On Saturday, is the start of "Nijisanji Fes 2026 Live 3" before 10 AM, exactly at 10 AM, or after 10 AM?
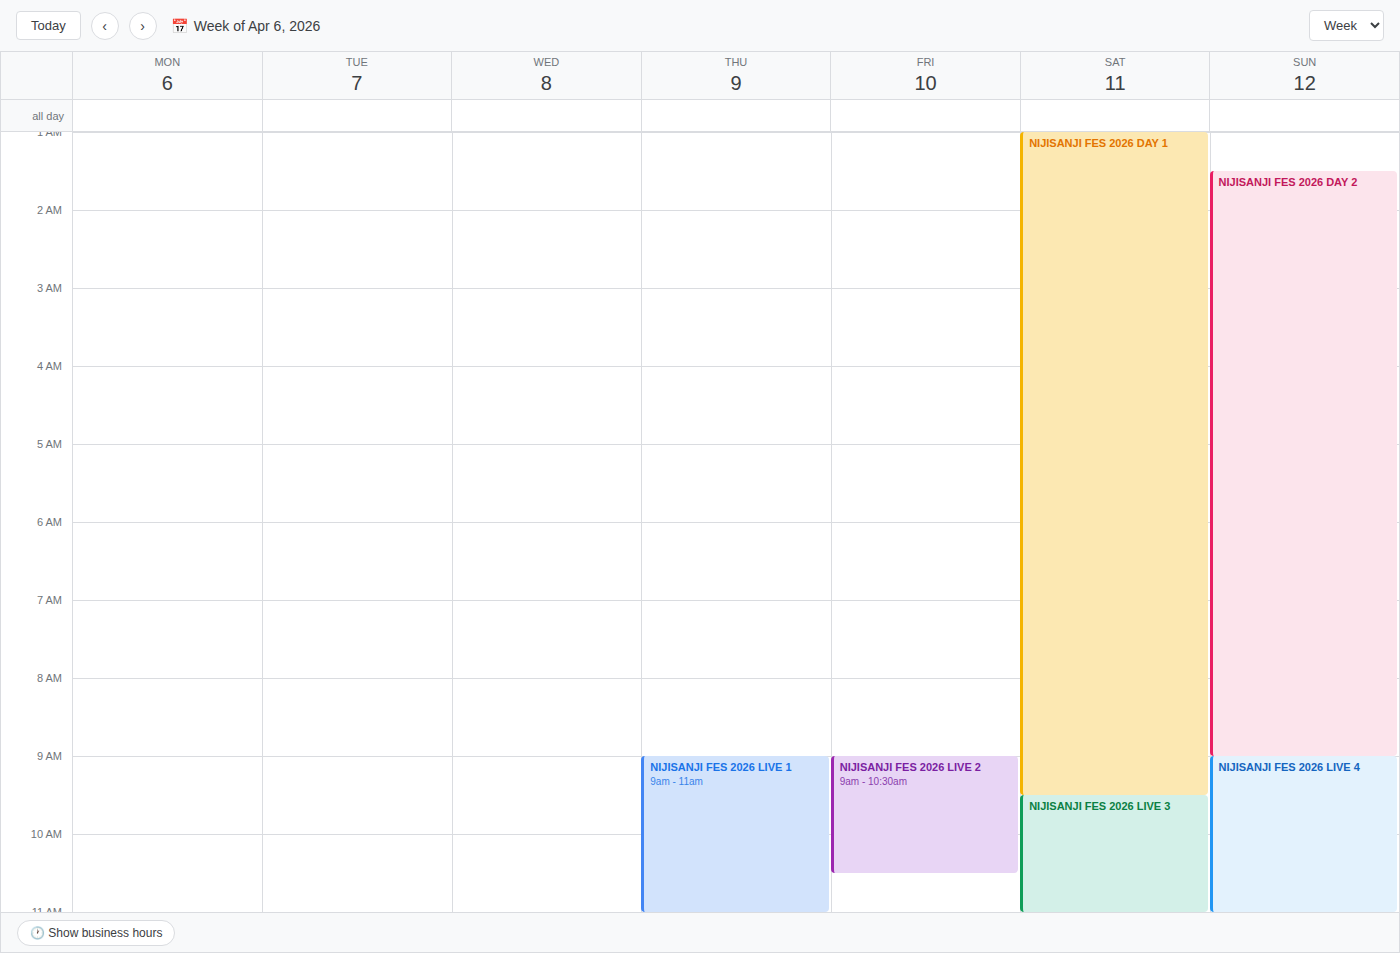
9:30 AM -- before 10 AM, 30 minutes above the 10 AM line.